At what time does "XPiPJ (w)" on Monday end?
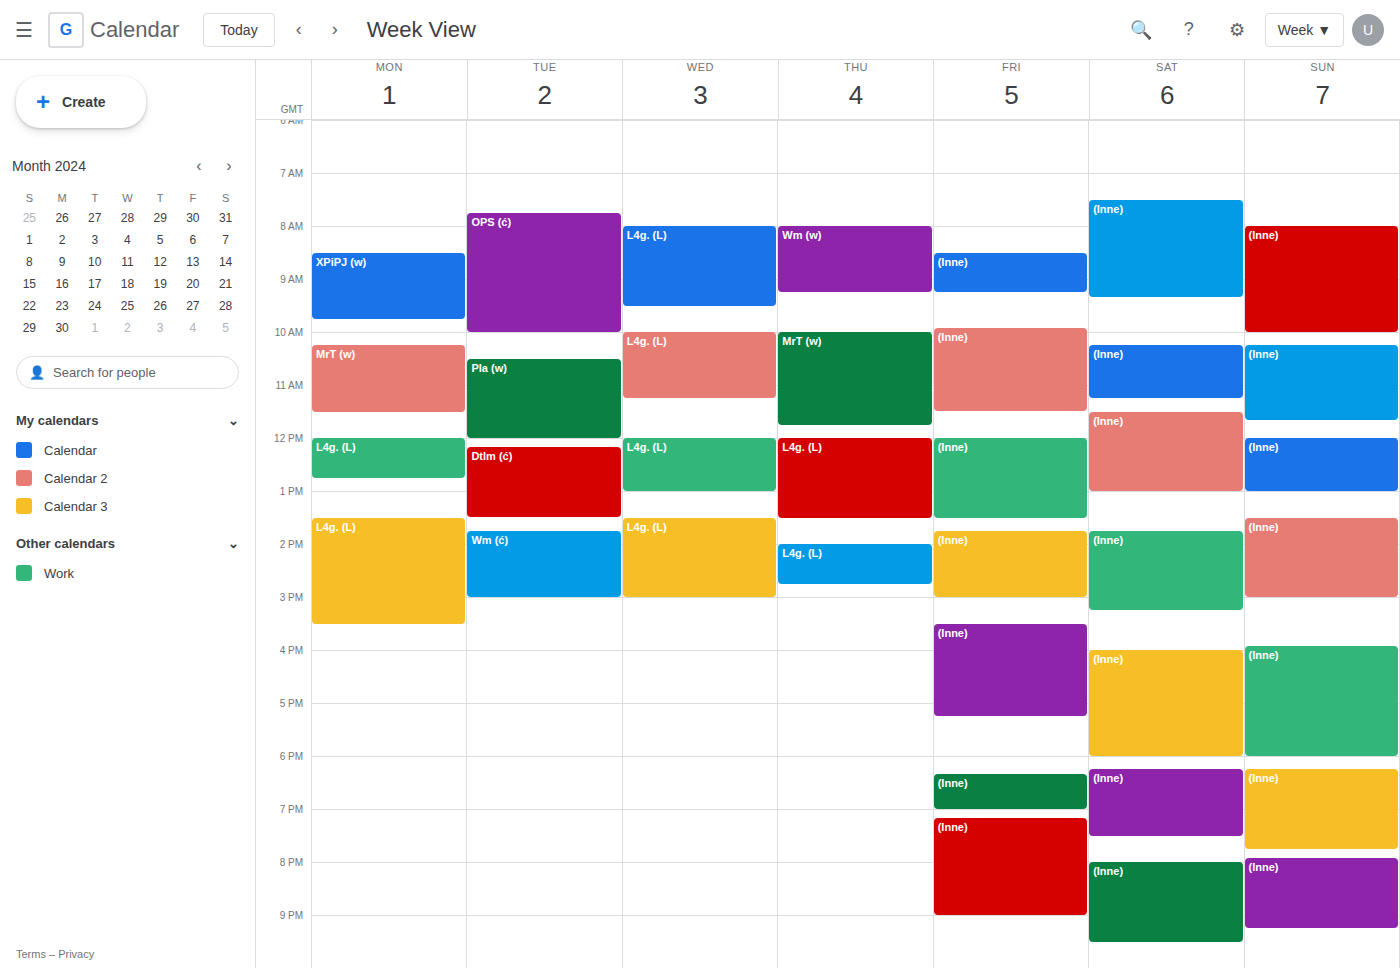
9:45 AM